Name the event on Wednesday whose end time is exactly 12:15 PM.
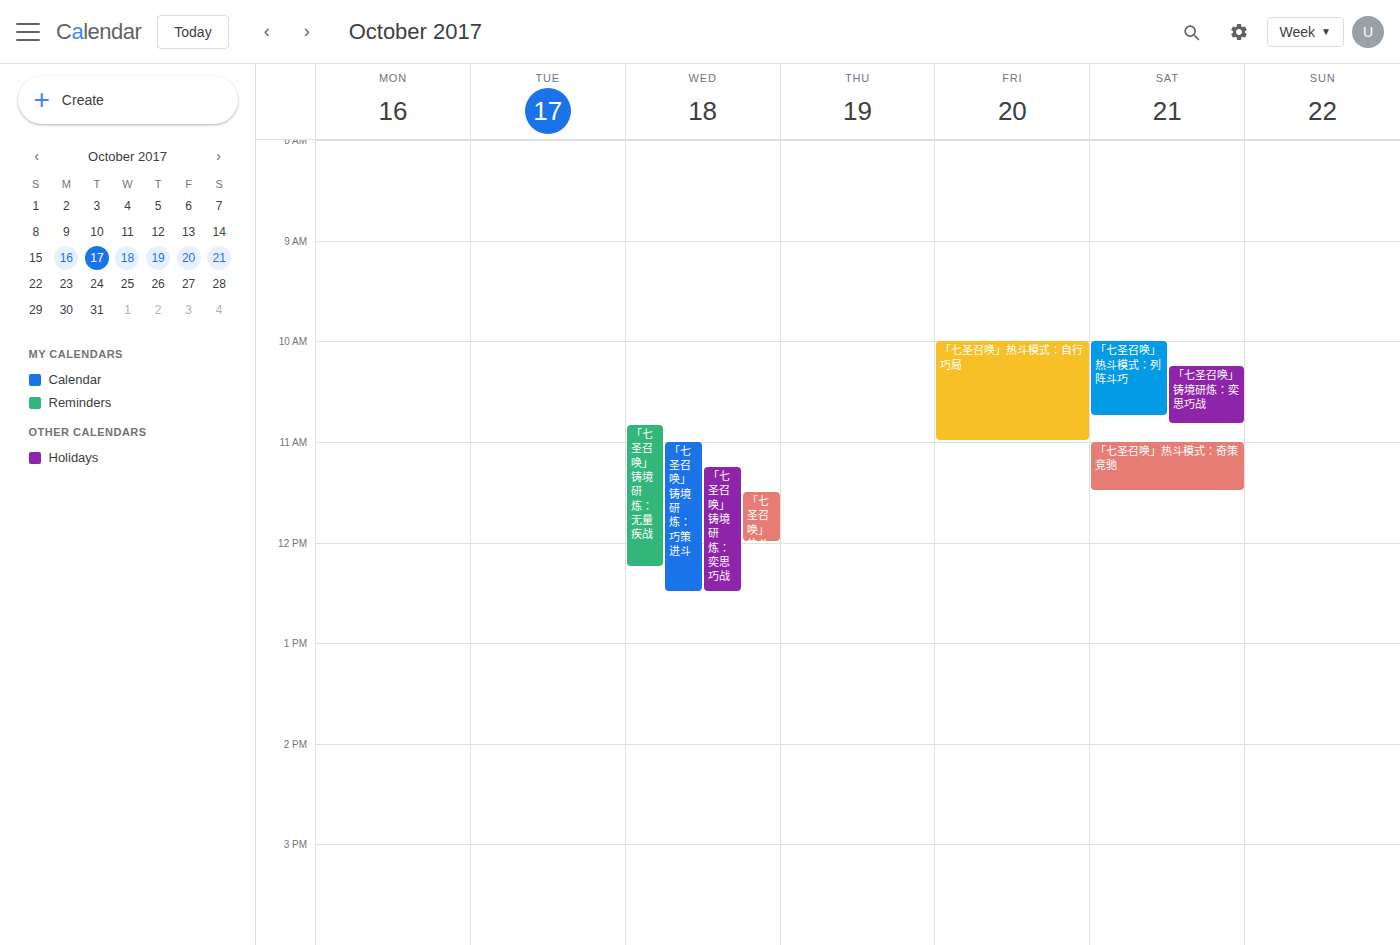
"「七圣召唤」铸境研炼：无量疾战"